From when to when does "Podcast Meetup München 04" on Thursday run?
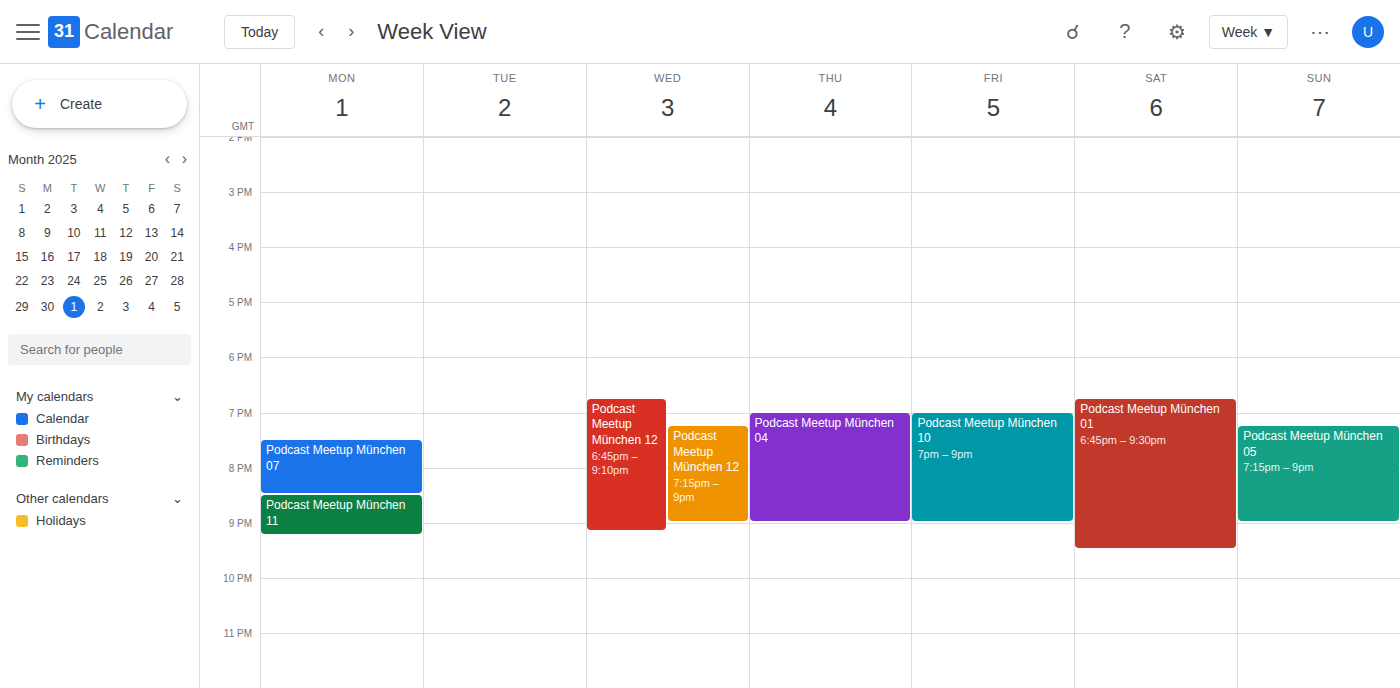
7:00 PM to 9:00 PM